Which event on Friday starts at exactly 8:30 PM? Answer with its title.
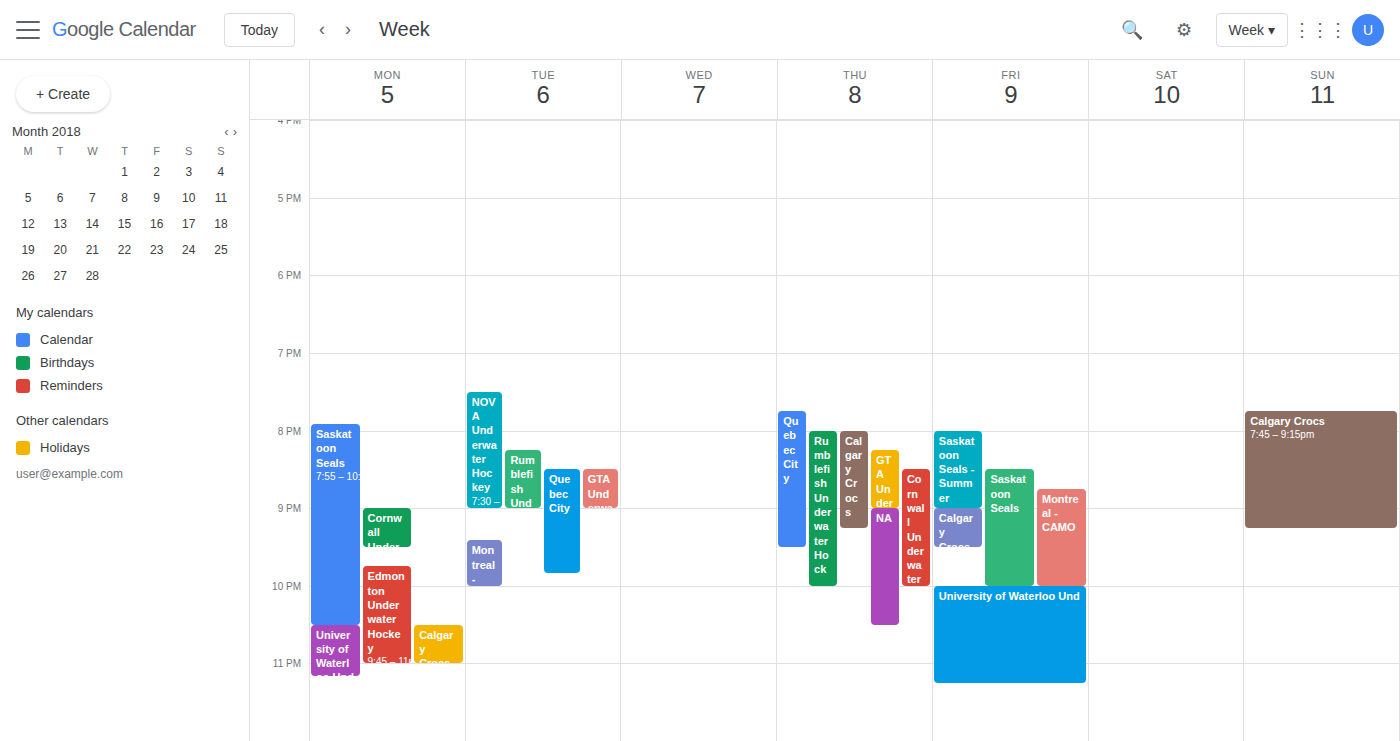
"Saskatoon Seals"